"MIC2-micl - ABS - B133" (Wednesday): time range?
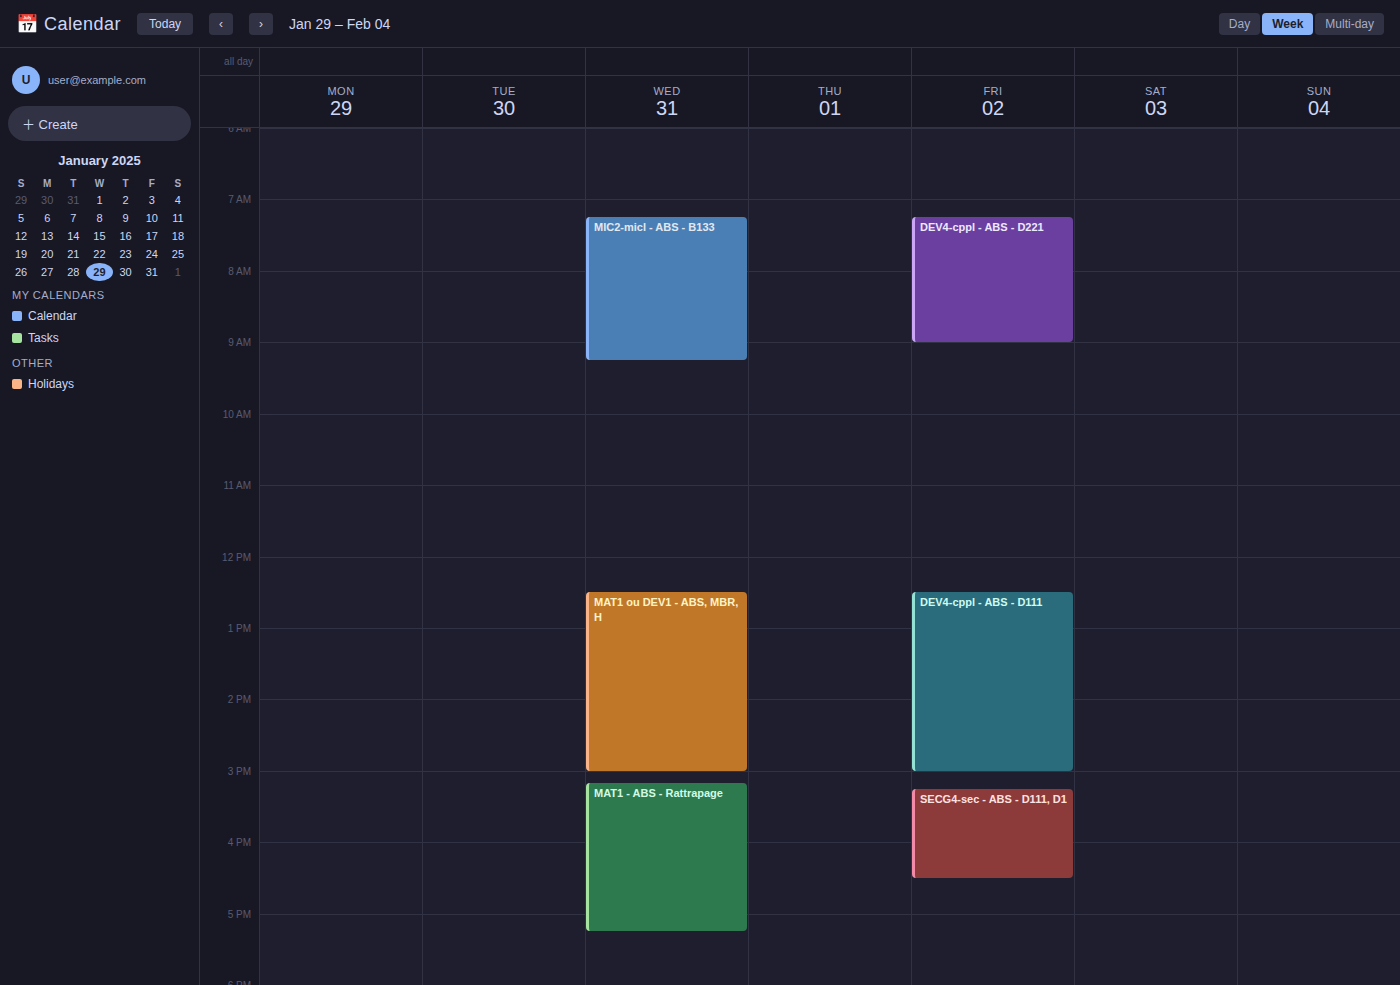
7:15 AM to 9:15 AM